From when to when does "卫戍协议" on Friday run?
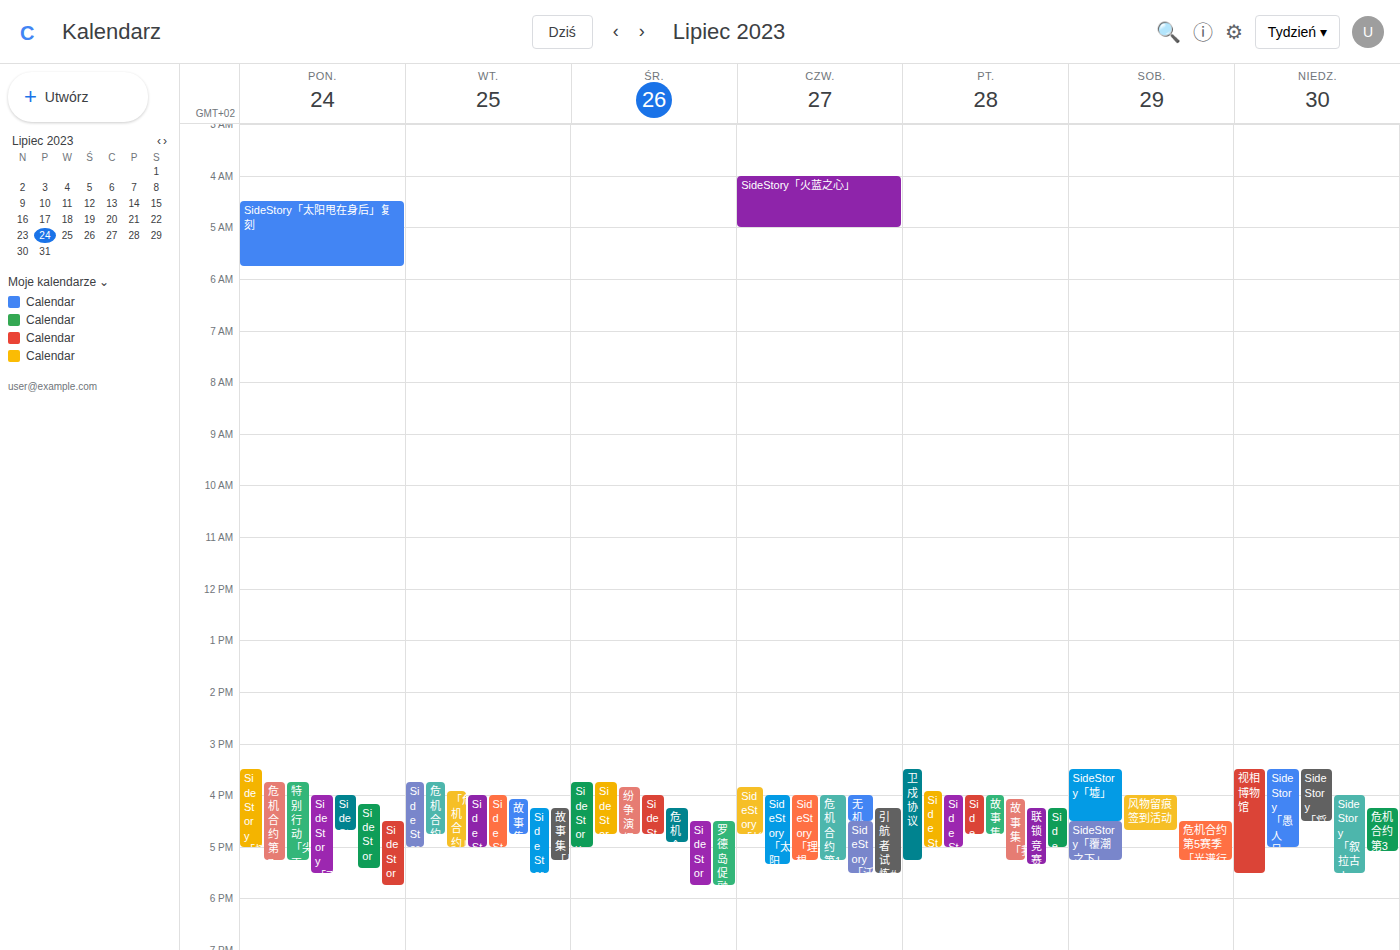
3:30 PM to 5:15 PM